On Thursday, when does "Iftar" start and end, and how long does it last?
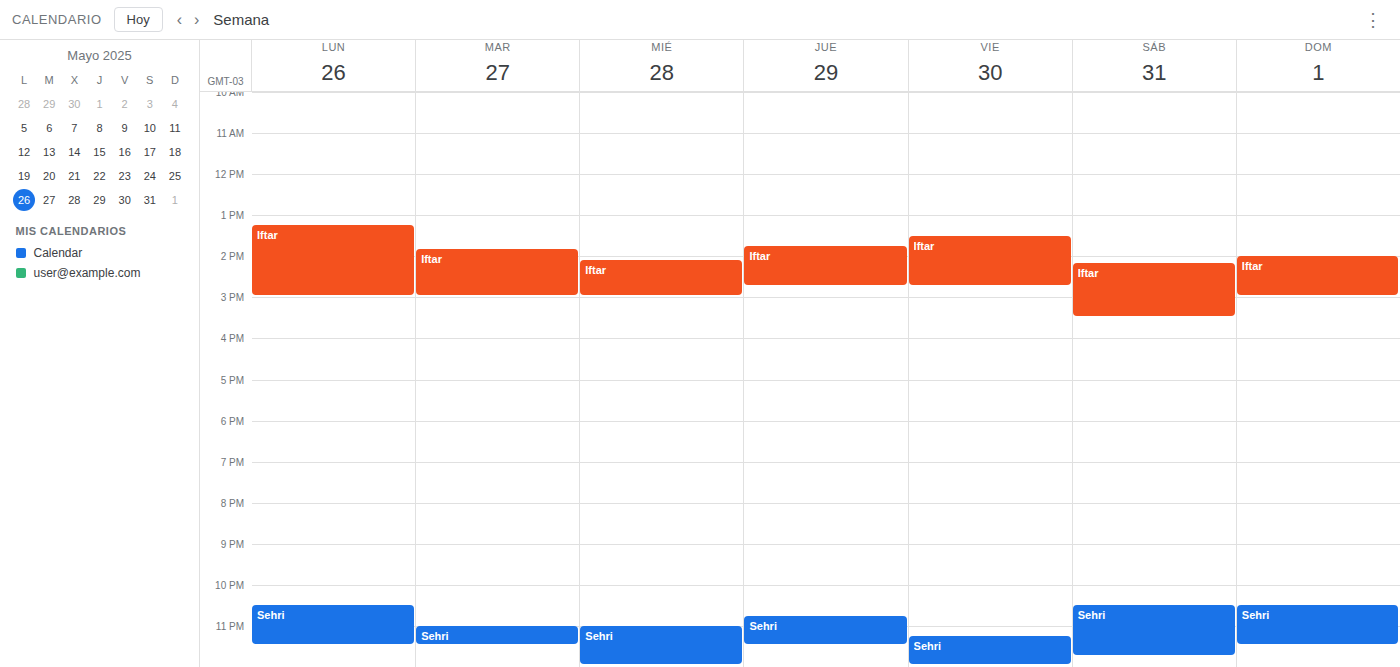
1:45 PM to 2:45 PM, 1 hour